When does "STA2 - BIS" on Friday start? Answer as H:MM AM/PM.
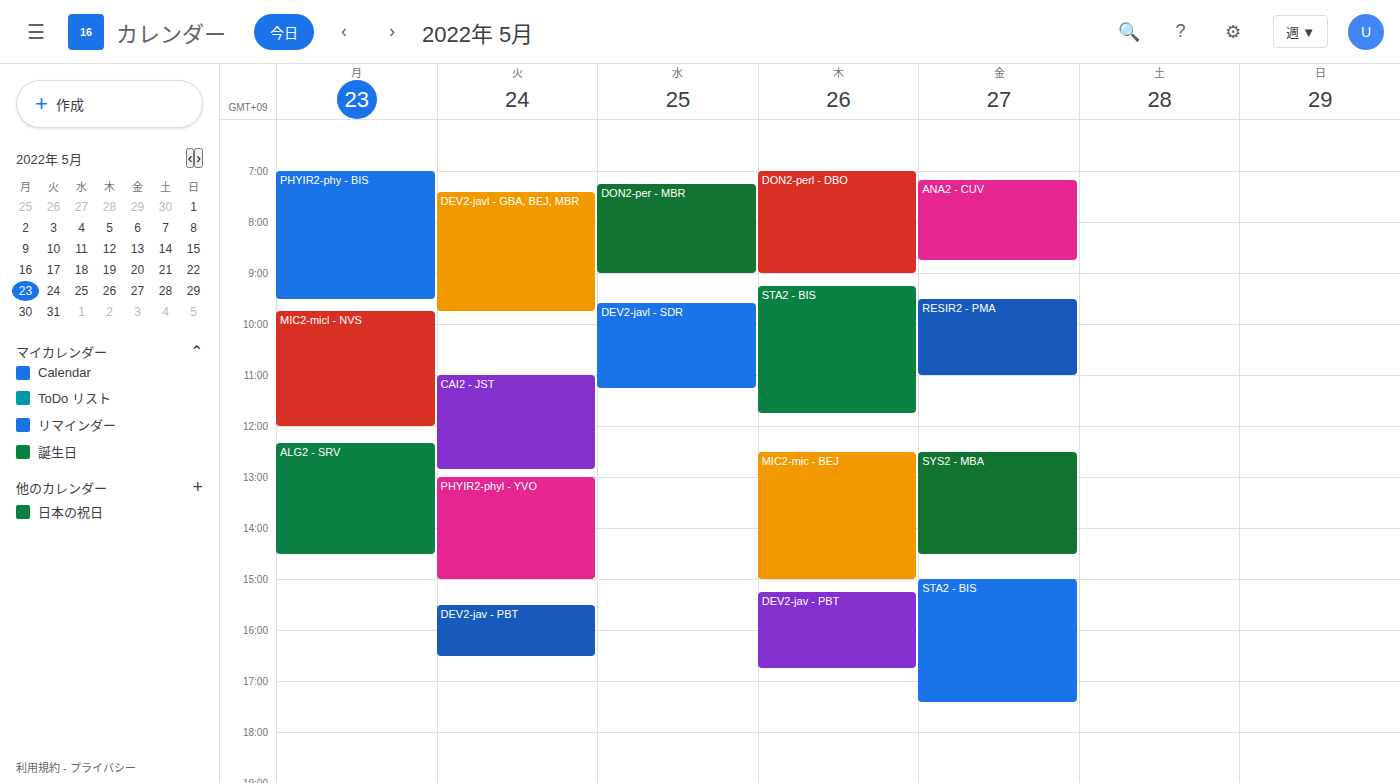
3:00 PM